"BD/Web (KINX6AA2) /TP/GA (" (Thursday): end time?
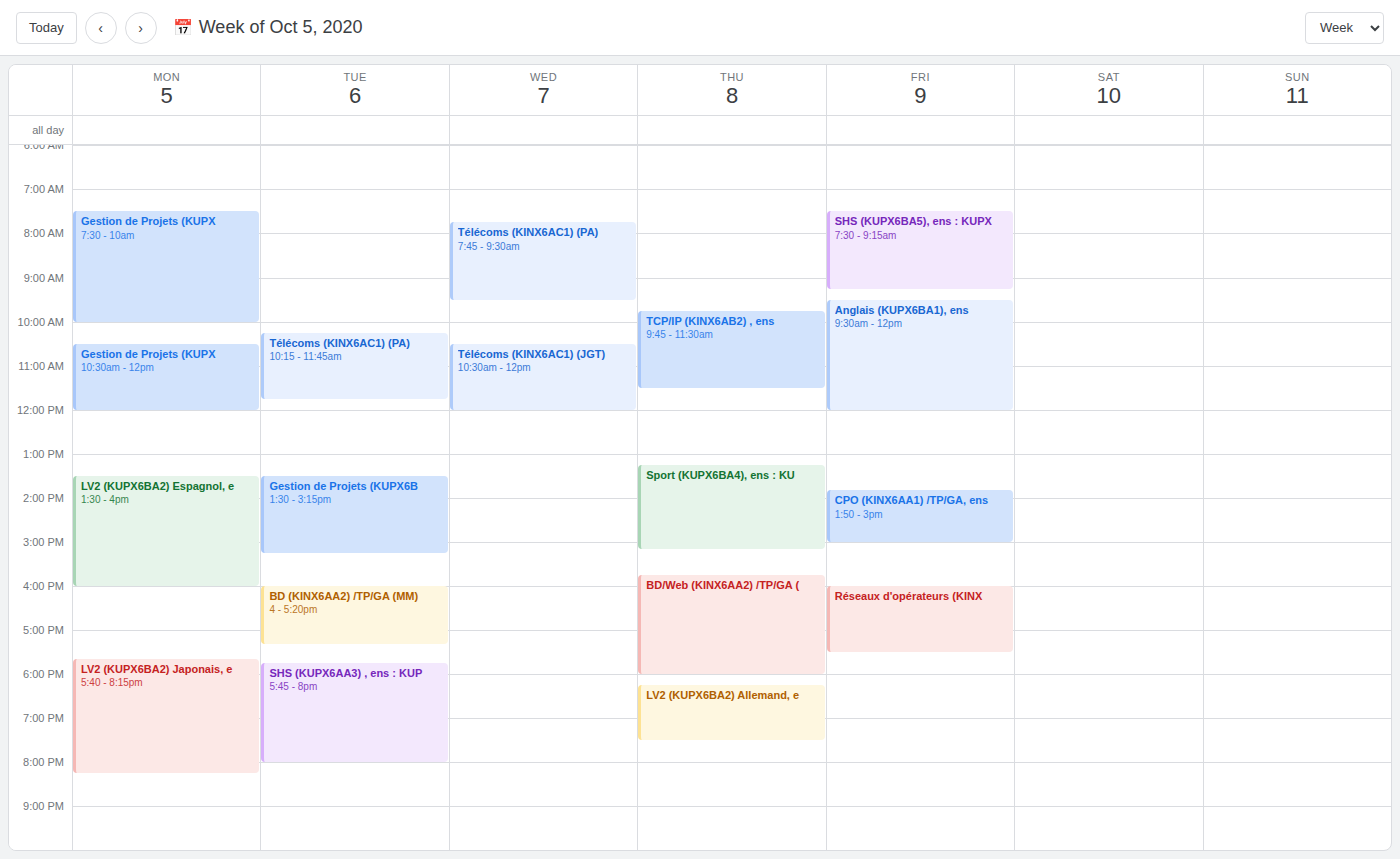
6:00 PM